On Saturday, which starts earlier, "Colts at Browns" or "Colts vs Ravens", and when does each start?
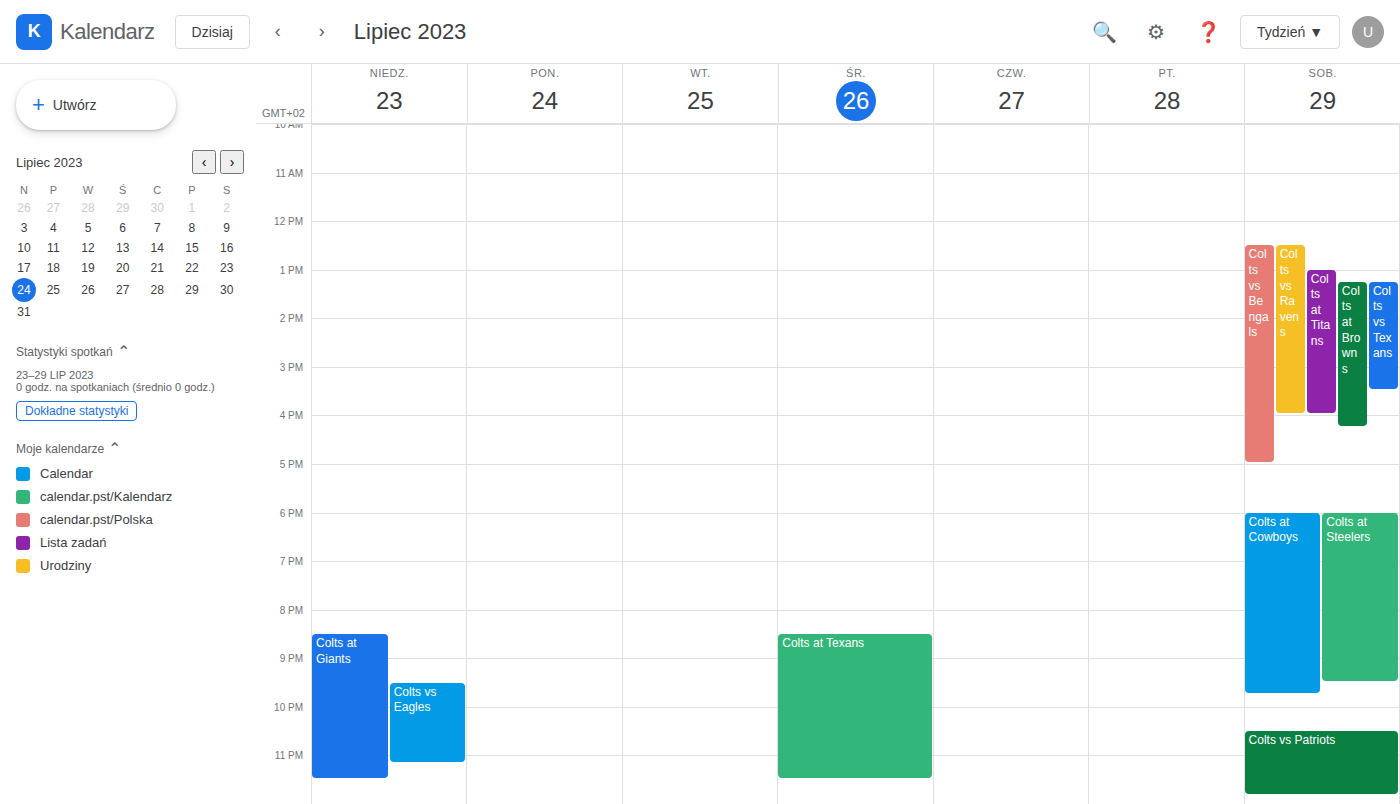
"Colts vs Ravens" 12:30 PM; "Colts at Browns" 1:15 PM.